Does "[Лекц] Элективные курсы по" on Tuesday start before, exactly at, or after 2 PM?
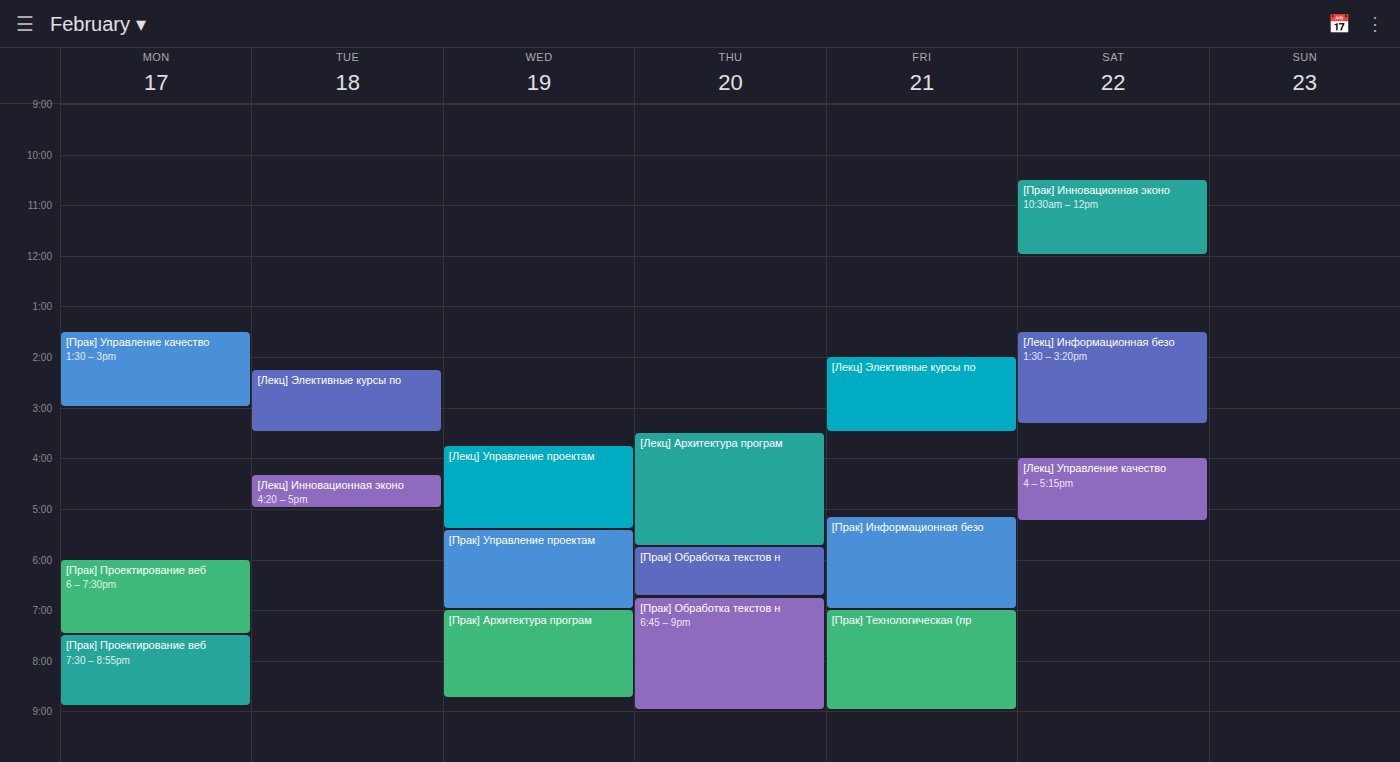
2:15 PM -- after 2 PM, 15 minutes below the 2 PM line.